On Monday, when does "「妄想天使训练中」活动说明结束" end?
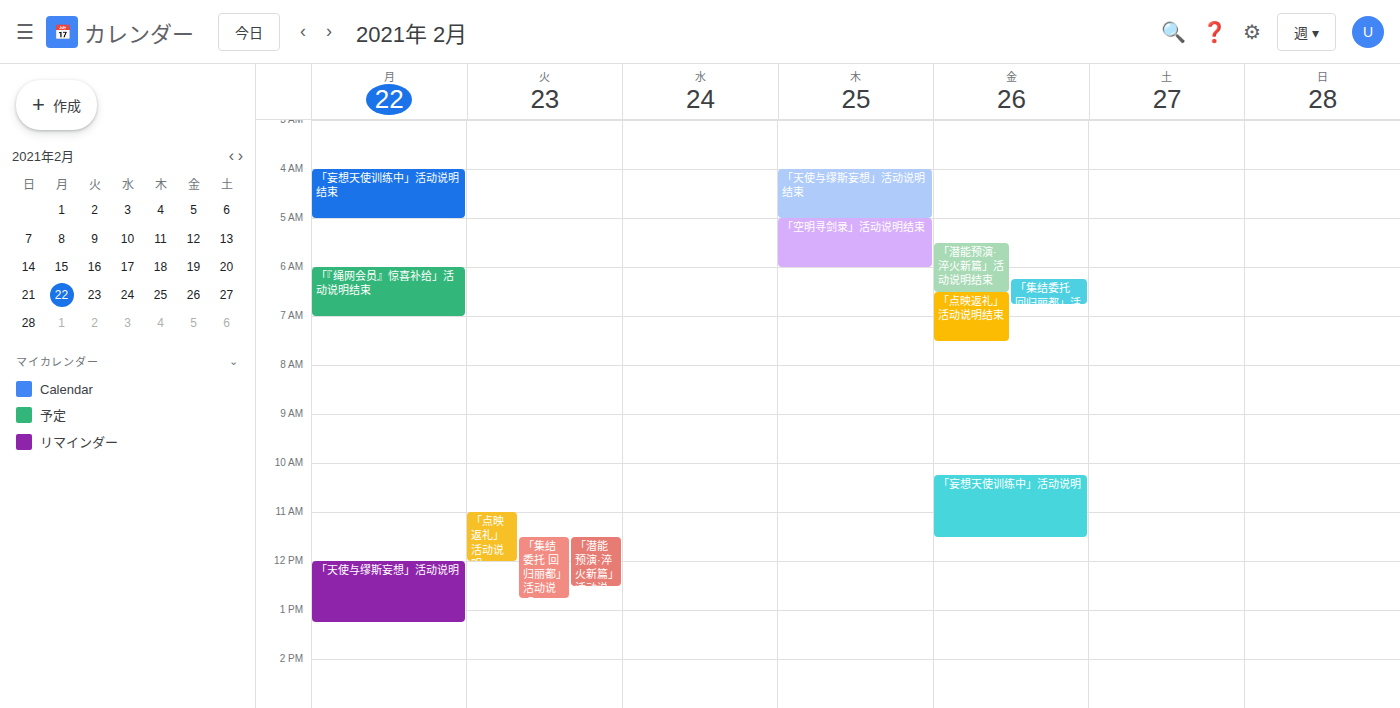
5:00 AM